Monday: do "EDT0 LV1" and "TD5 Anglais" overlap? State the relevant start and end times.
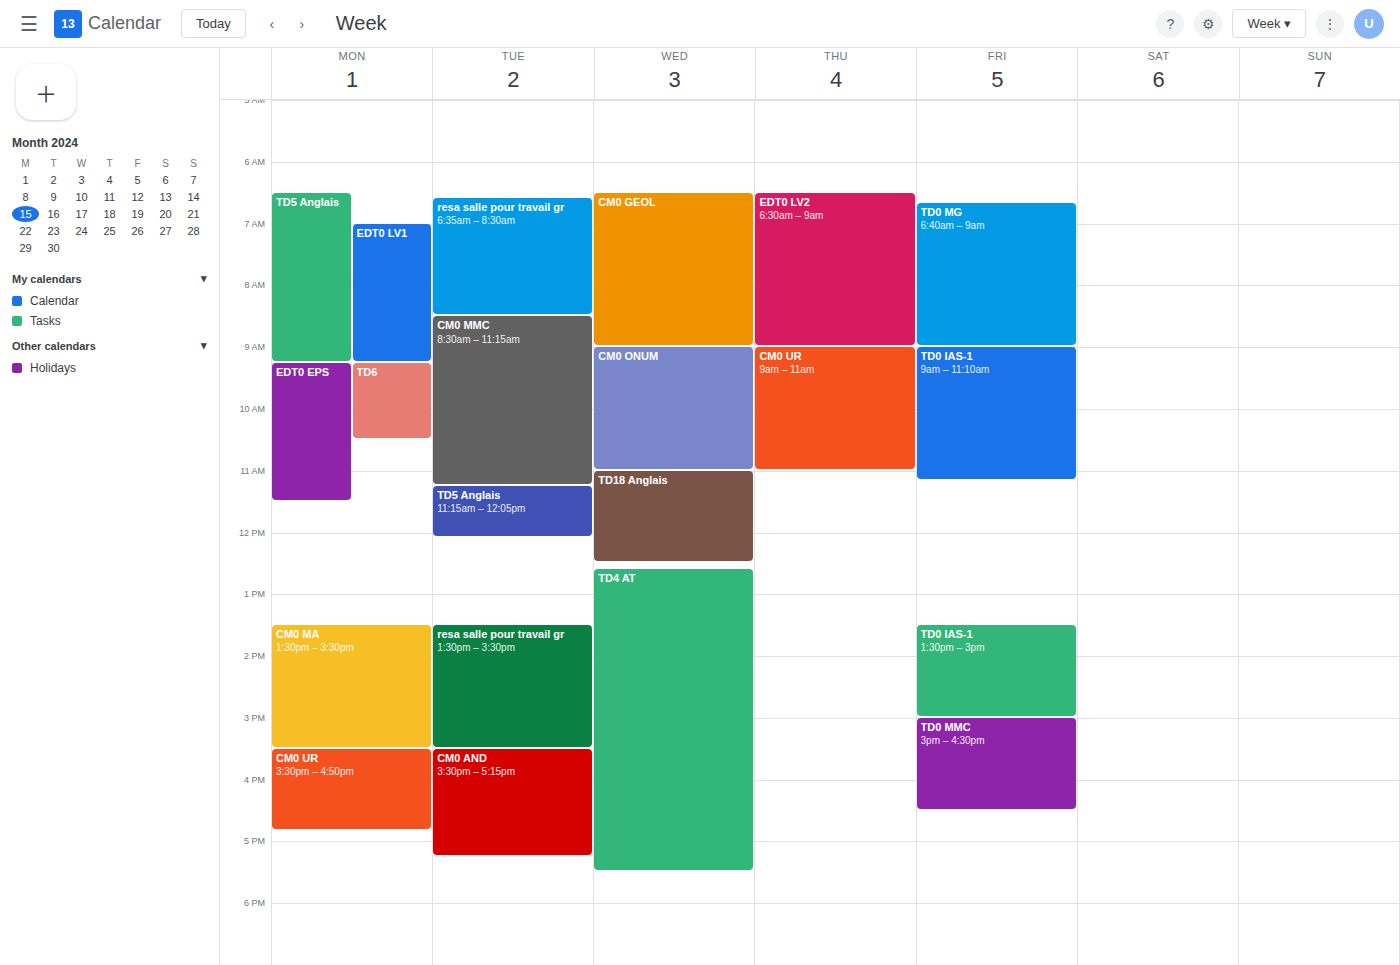
"EDT0 LV1" runs 7:00 AM to 9:15 AM, inside "TD5 Anglais" -- they overlap.